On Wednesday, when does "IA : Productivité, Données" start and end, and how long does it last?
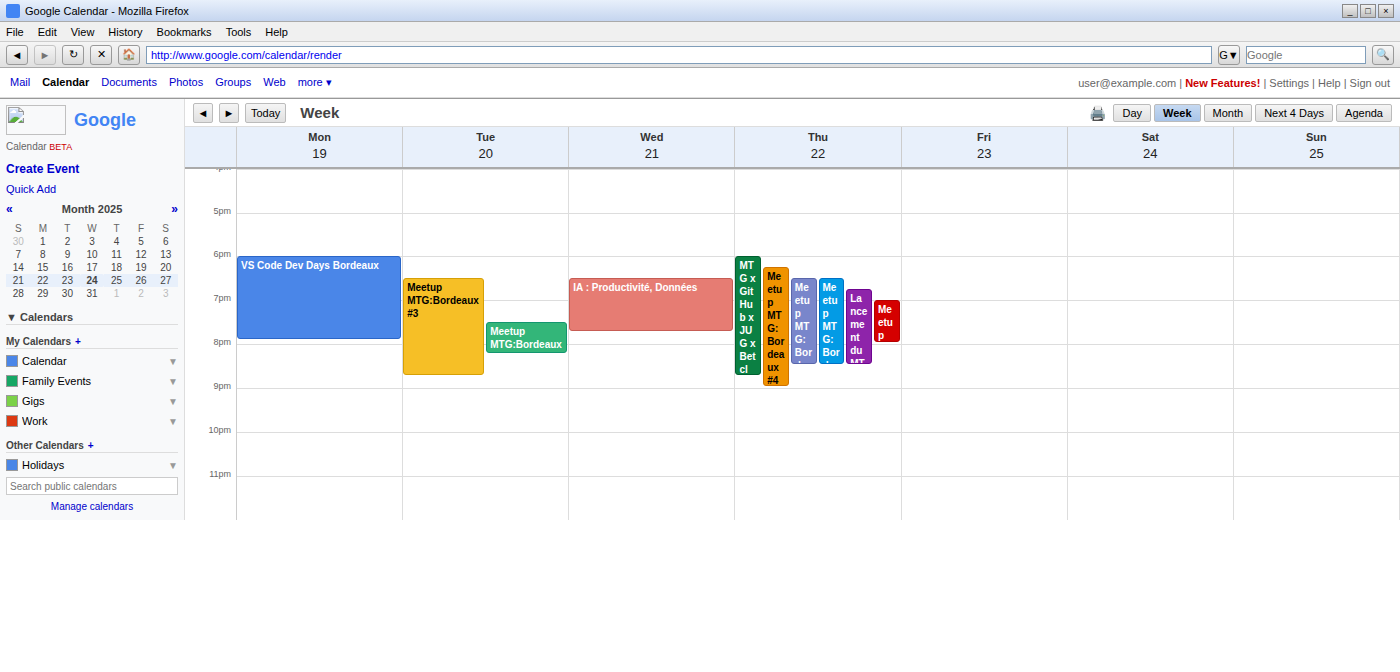
6:30 PM to 7:45 PM, 1 hour 15 minutes